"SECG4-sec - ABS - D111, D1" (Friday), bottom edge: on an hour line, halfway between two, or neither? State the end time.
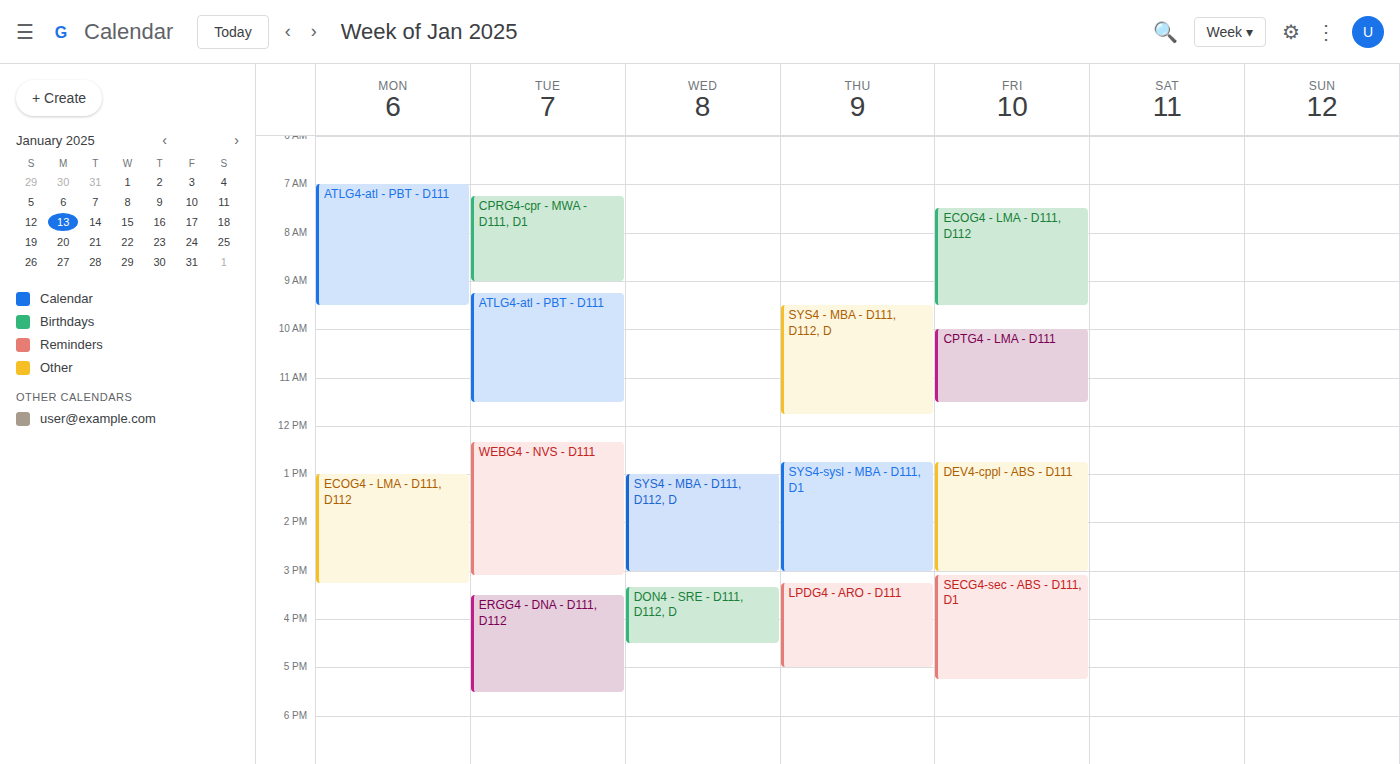
5:15 PM -- neither: a quarter of the way from the 5 PM line to the 6 PM line.